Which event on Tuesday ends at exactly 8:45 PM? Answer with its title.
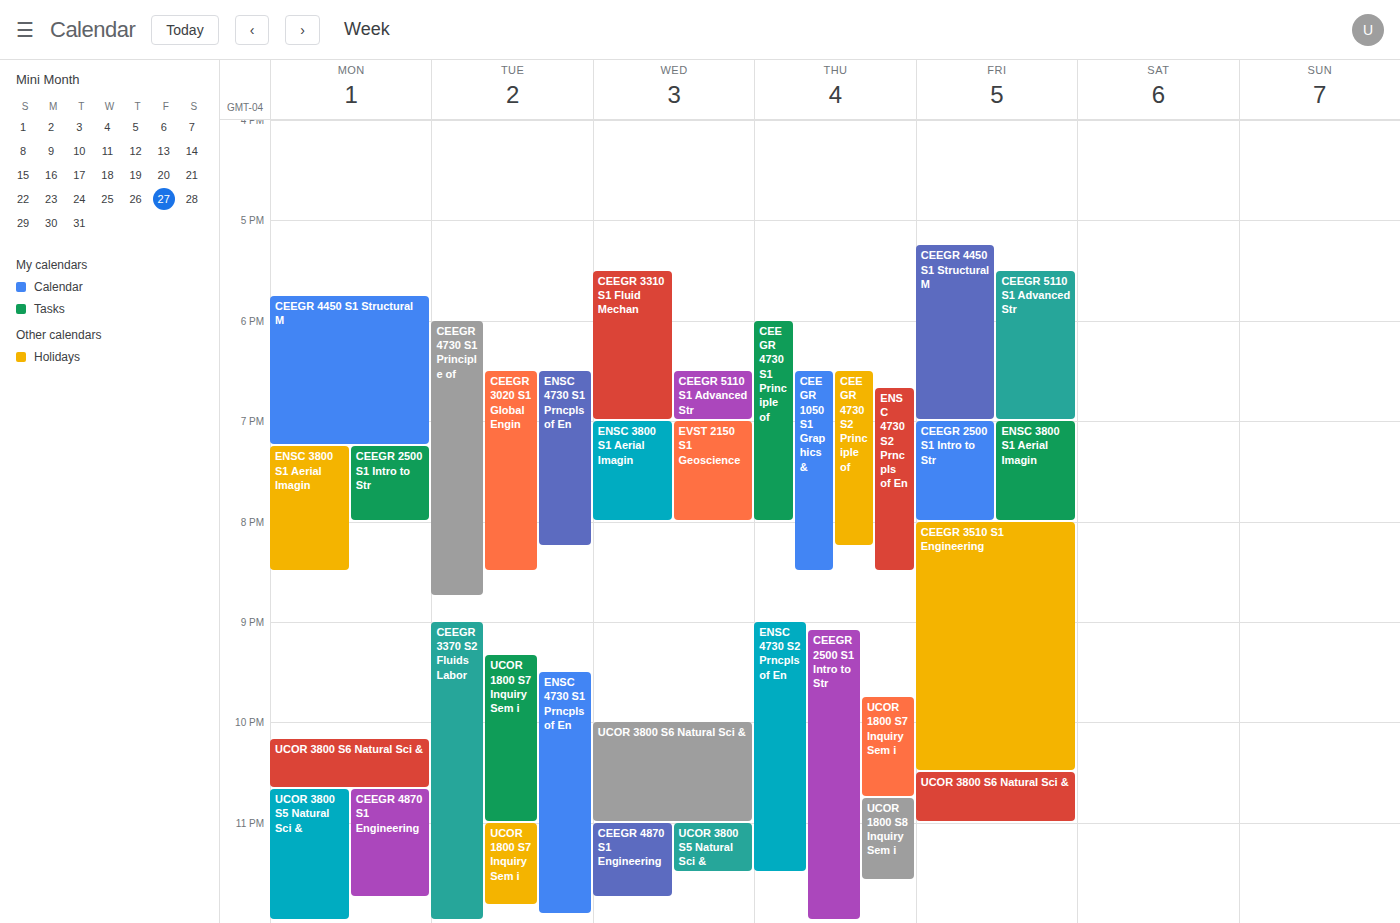
"CEEGR 4730 S1 Principle of"